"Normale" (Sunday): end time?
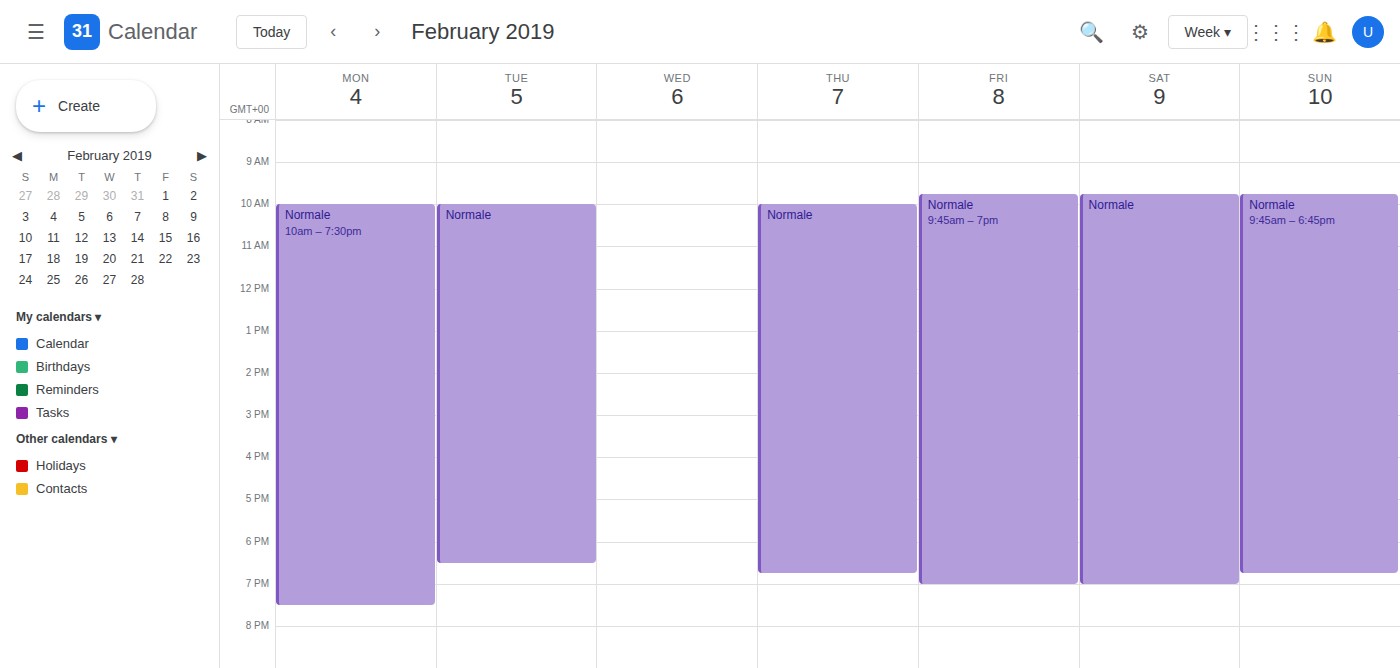
18:45